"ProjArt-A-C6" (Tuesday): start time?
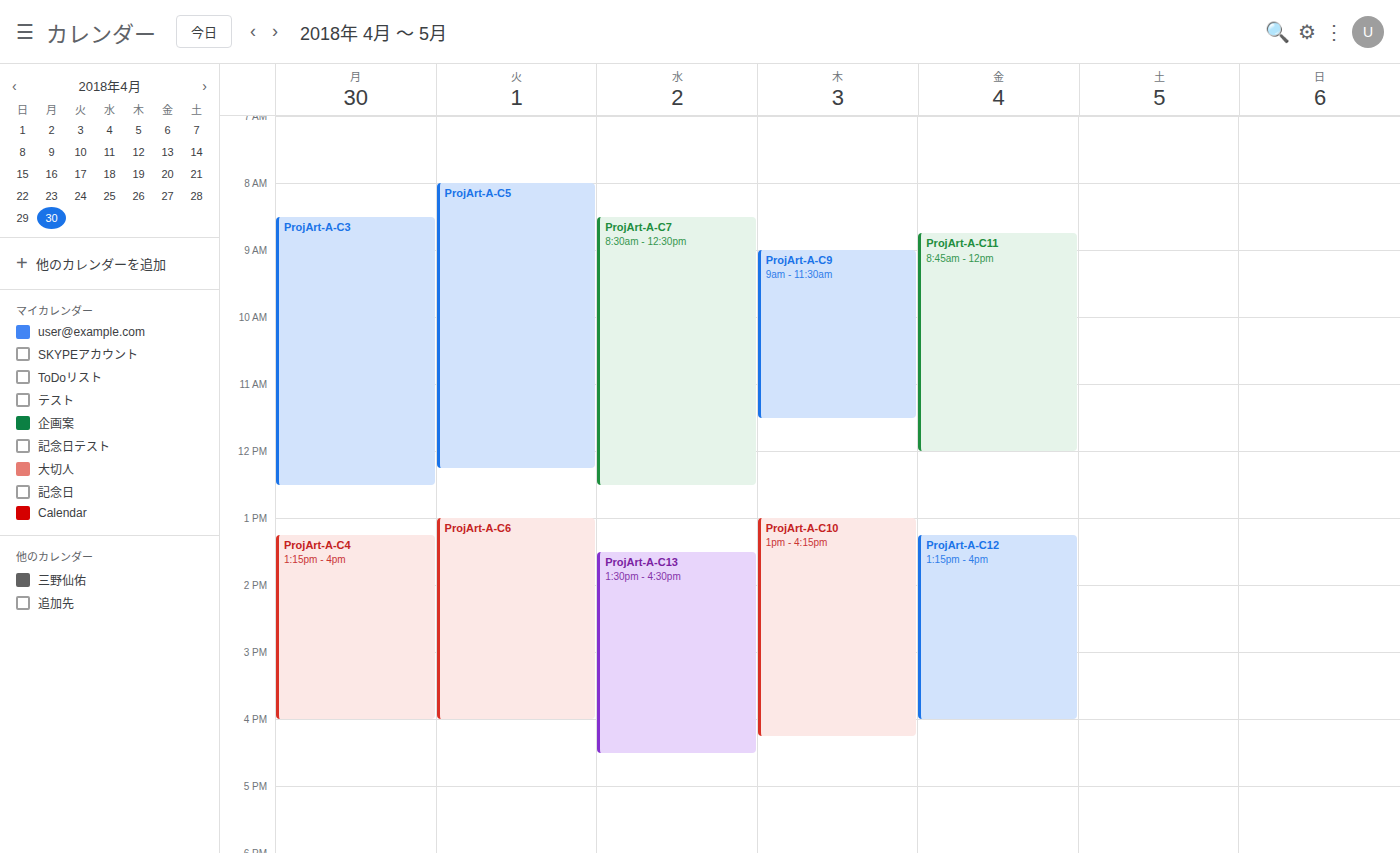
1:00 PM